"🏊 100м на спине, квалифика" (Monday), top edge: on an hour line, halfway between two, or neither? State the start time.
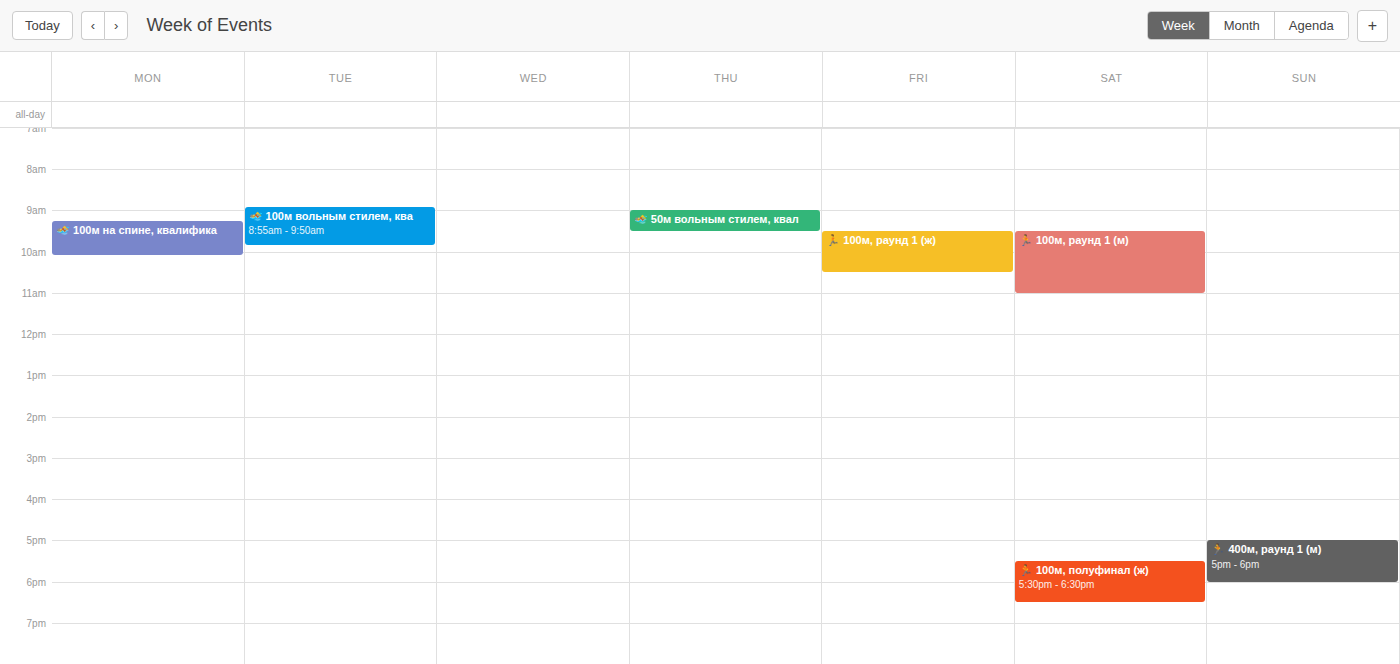
9:15 AM -- neither: a quarter of the way from the 9 AM line to the 10 AM line.